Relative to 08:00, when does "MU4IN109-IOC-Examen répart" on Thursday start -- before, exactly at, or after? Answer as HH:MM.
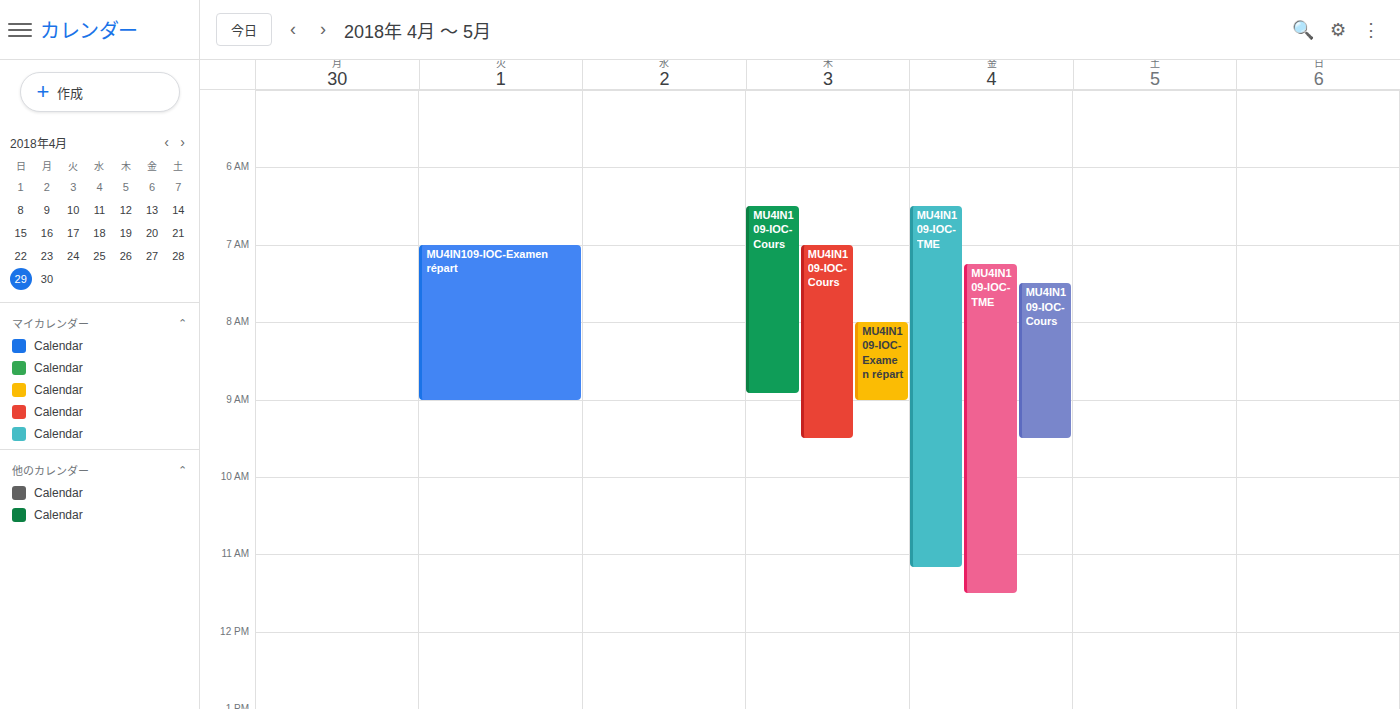
08:00 -- exactly at 08:00, on the 08:00 line.